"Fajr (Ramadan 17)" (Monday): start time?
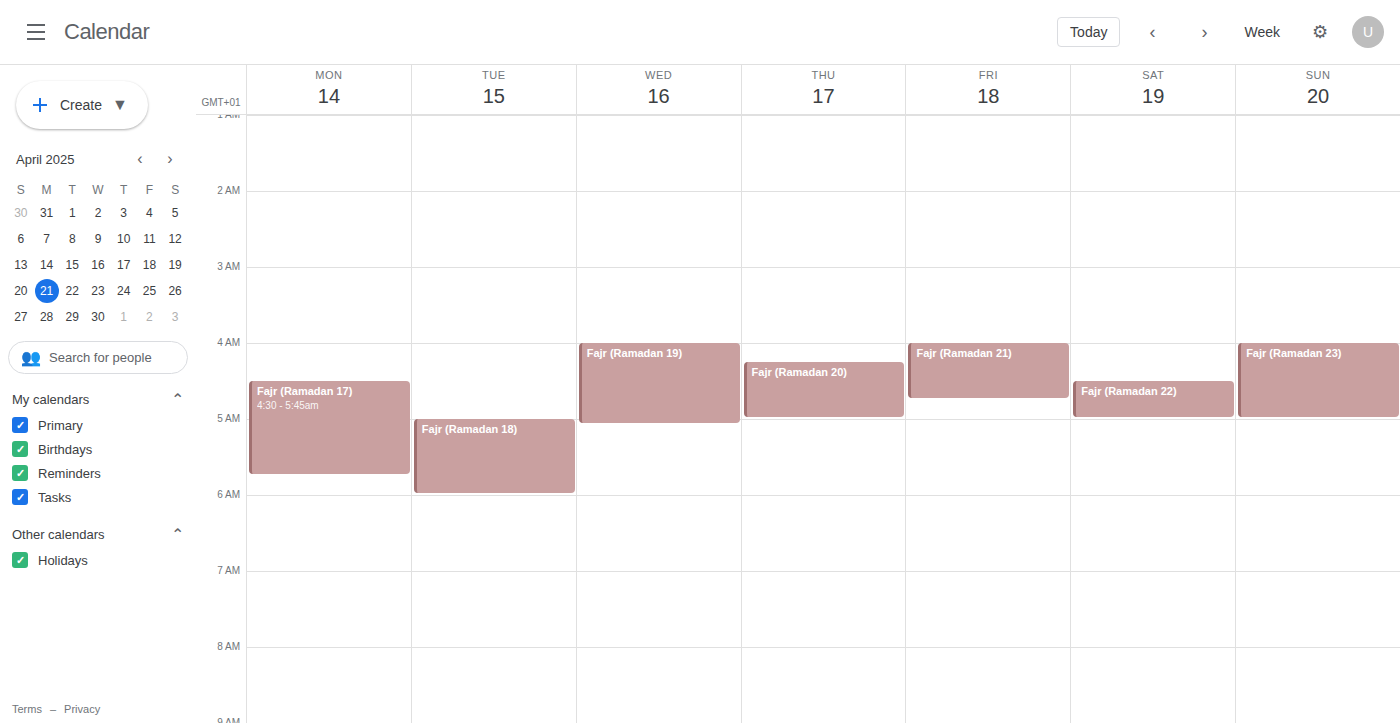
4:30 AM